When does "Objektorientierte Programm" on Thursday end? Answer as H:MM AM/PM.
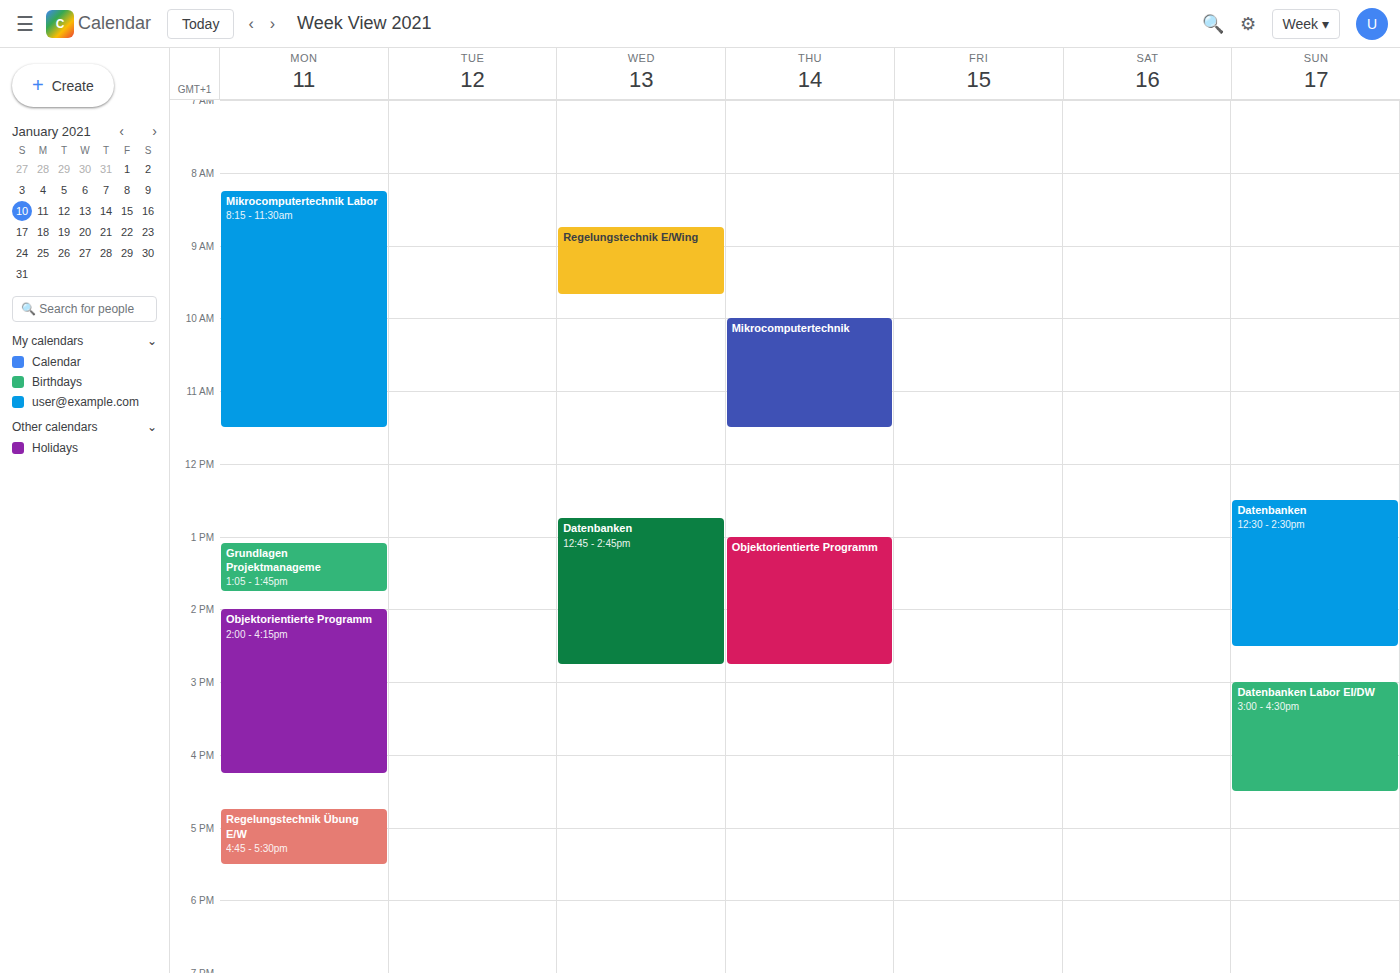
2:45 PM